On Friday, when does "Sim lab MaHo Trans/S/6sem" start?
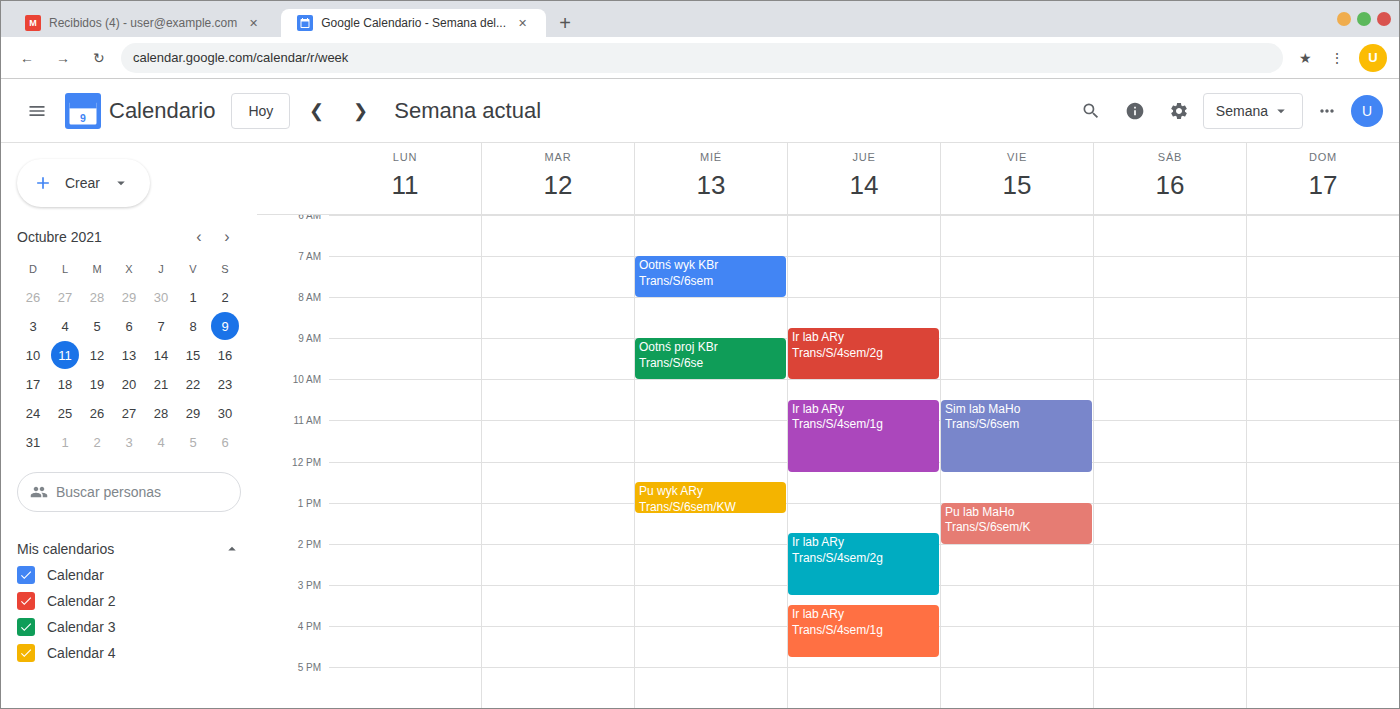
10:30